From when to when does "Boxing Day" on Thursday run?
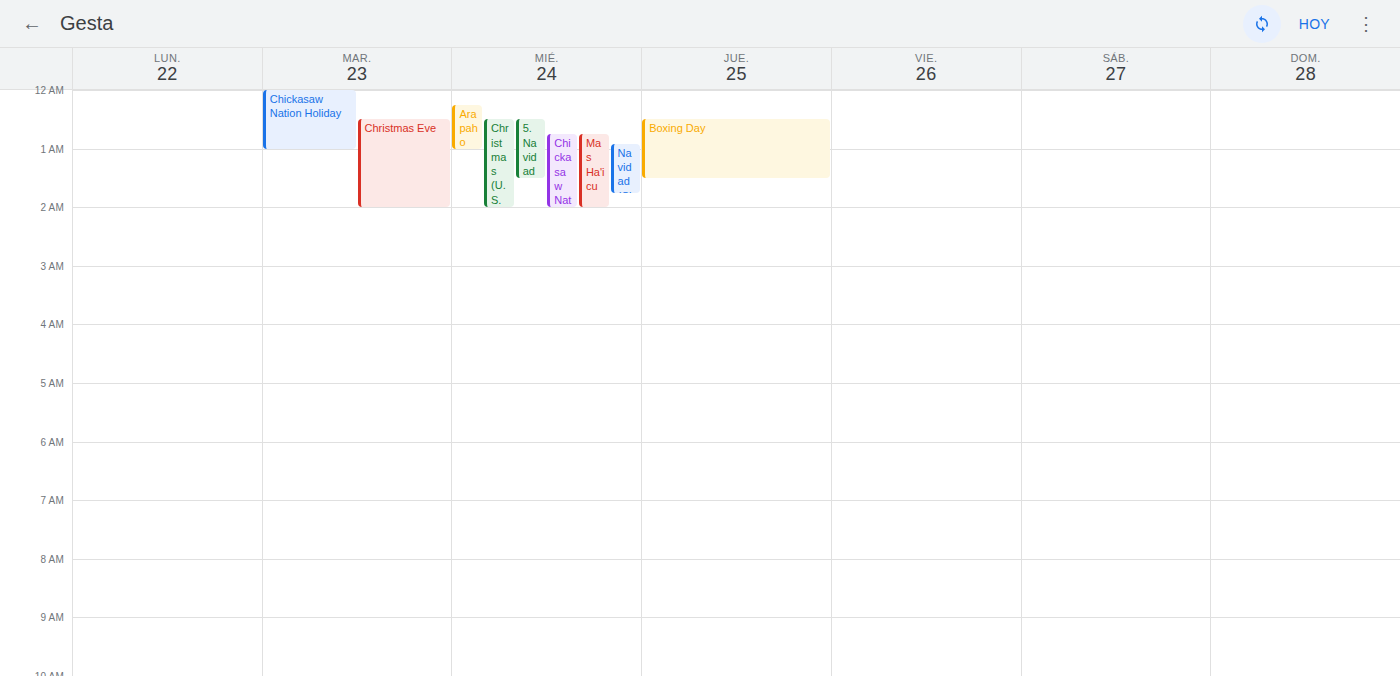
12:30 AM to 1:30 AM